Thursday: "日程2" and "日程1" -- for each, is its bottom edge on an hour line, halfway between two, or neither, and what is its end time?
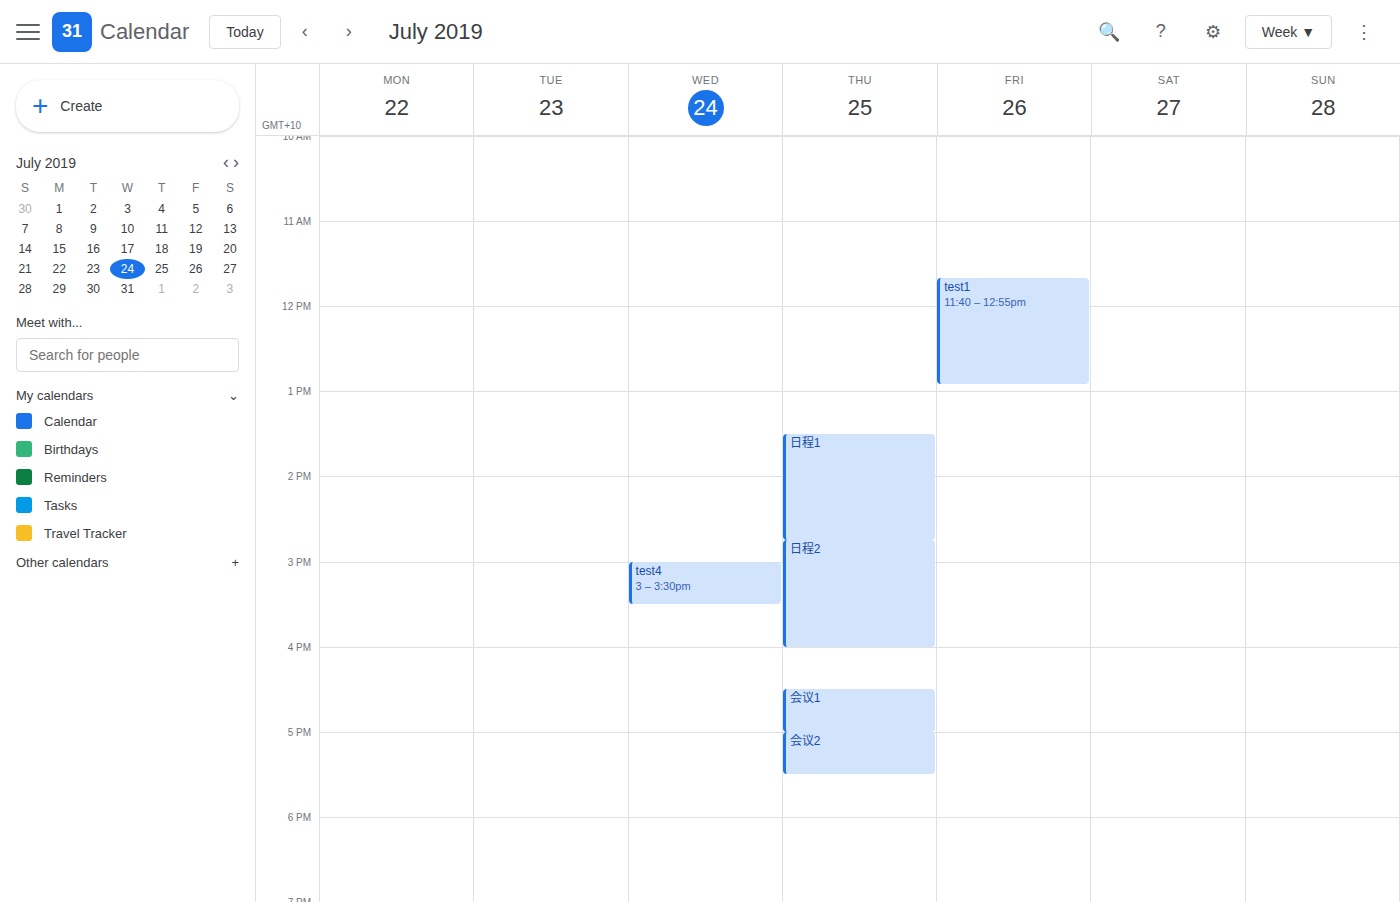
"日程2": 4:00 PM, exactly on the 4 PM line. "日程1": 2:45 PM, neither: three quarters of the way from the 2 PM line to the 3 PM line.